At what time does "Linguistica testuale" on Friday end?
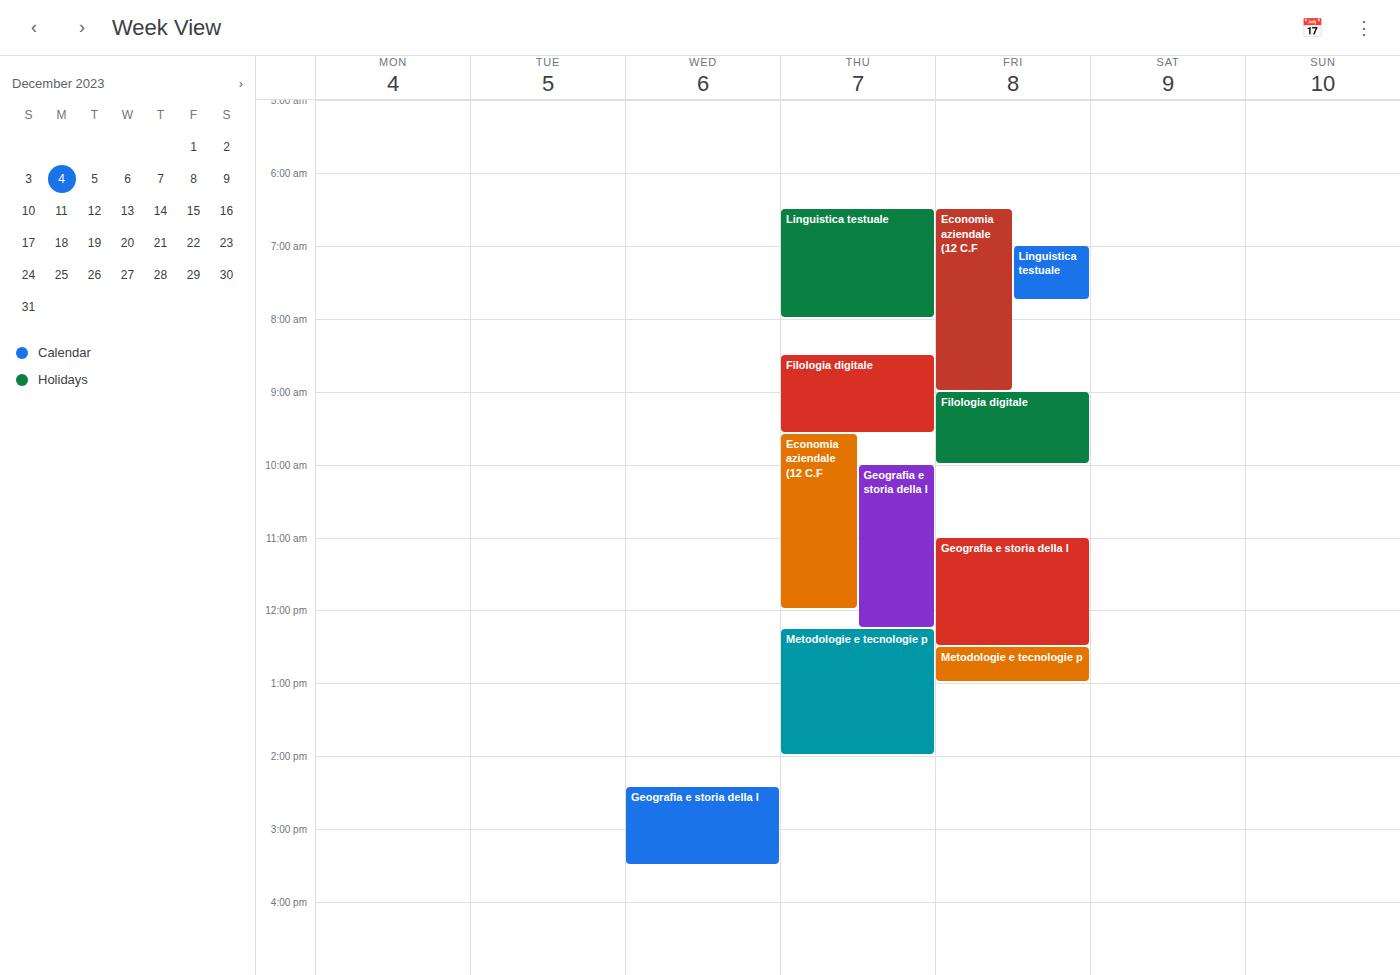
7:45 AM